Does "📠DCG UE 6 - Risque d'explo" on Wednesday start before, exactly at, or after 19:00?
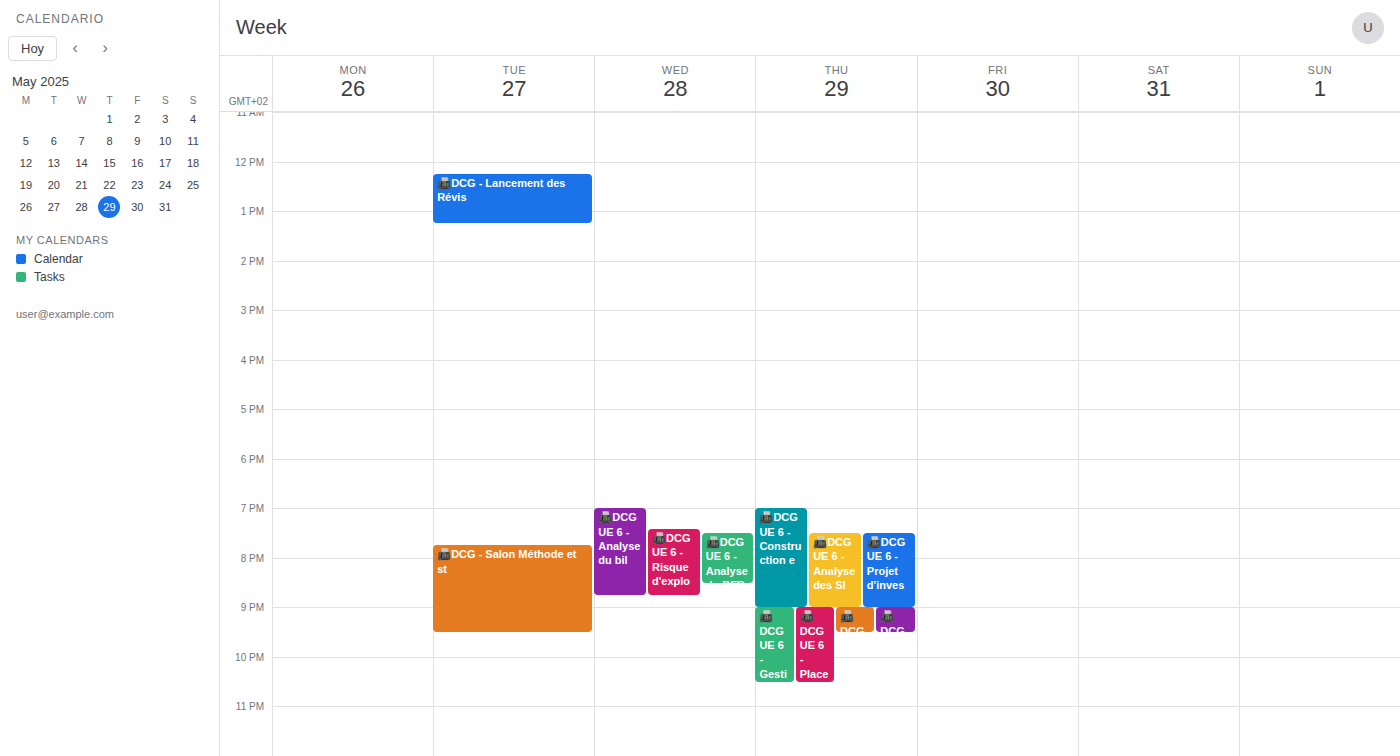
19:25 -- after 19:00, 25 minutes below the 19:00 line.